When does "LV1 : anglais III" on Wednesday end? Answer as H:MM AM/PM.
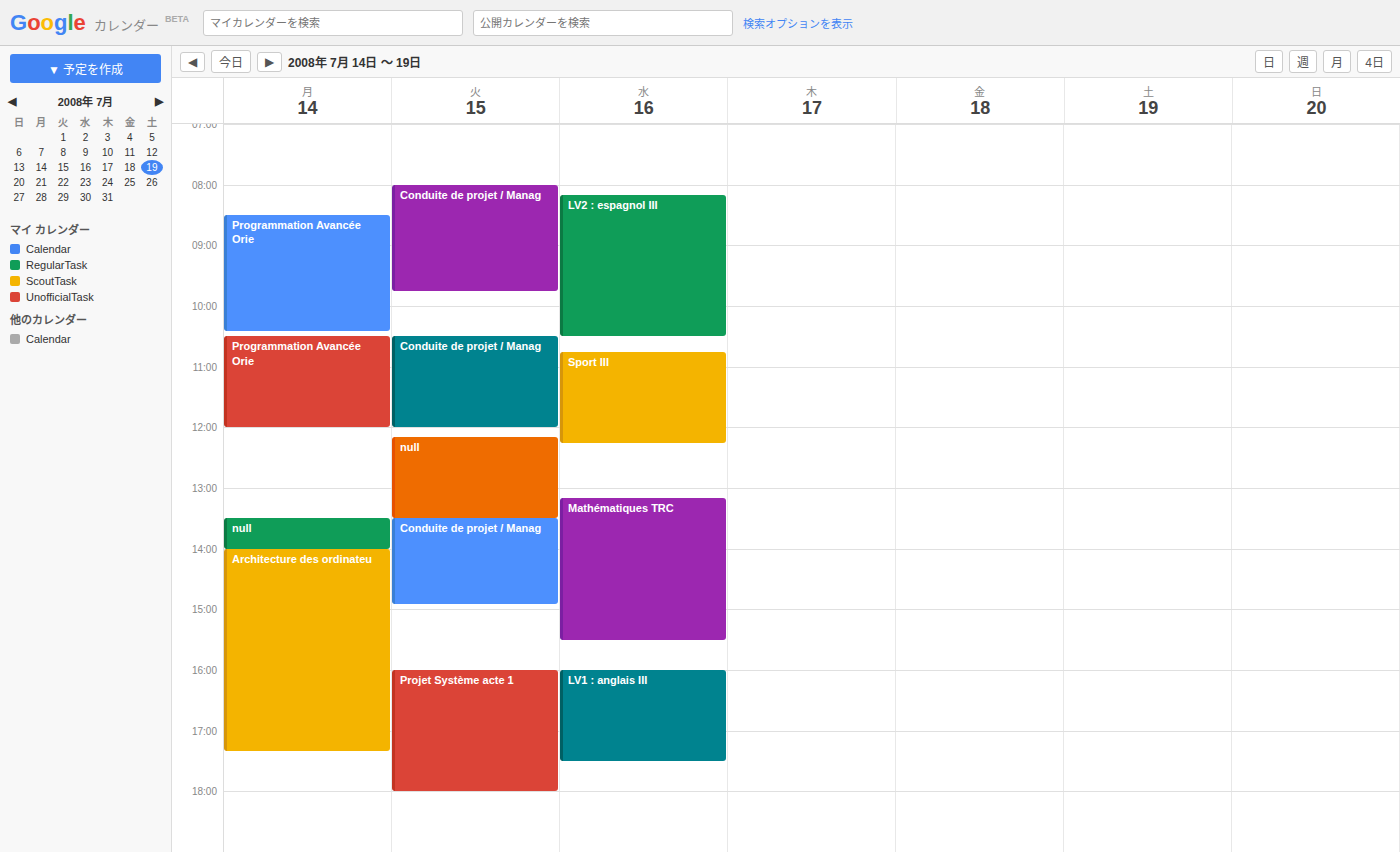
5:30 PM